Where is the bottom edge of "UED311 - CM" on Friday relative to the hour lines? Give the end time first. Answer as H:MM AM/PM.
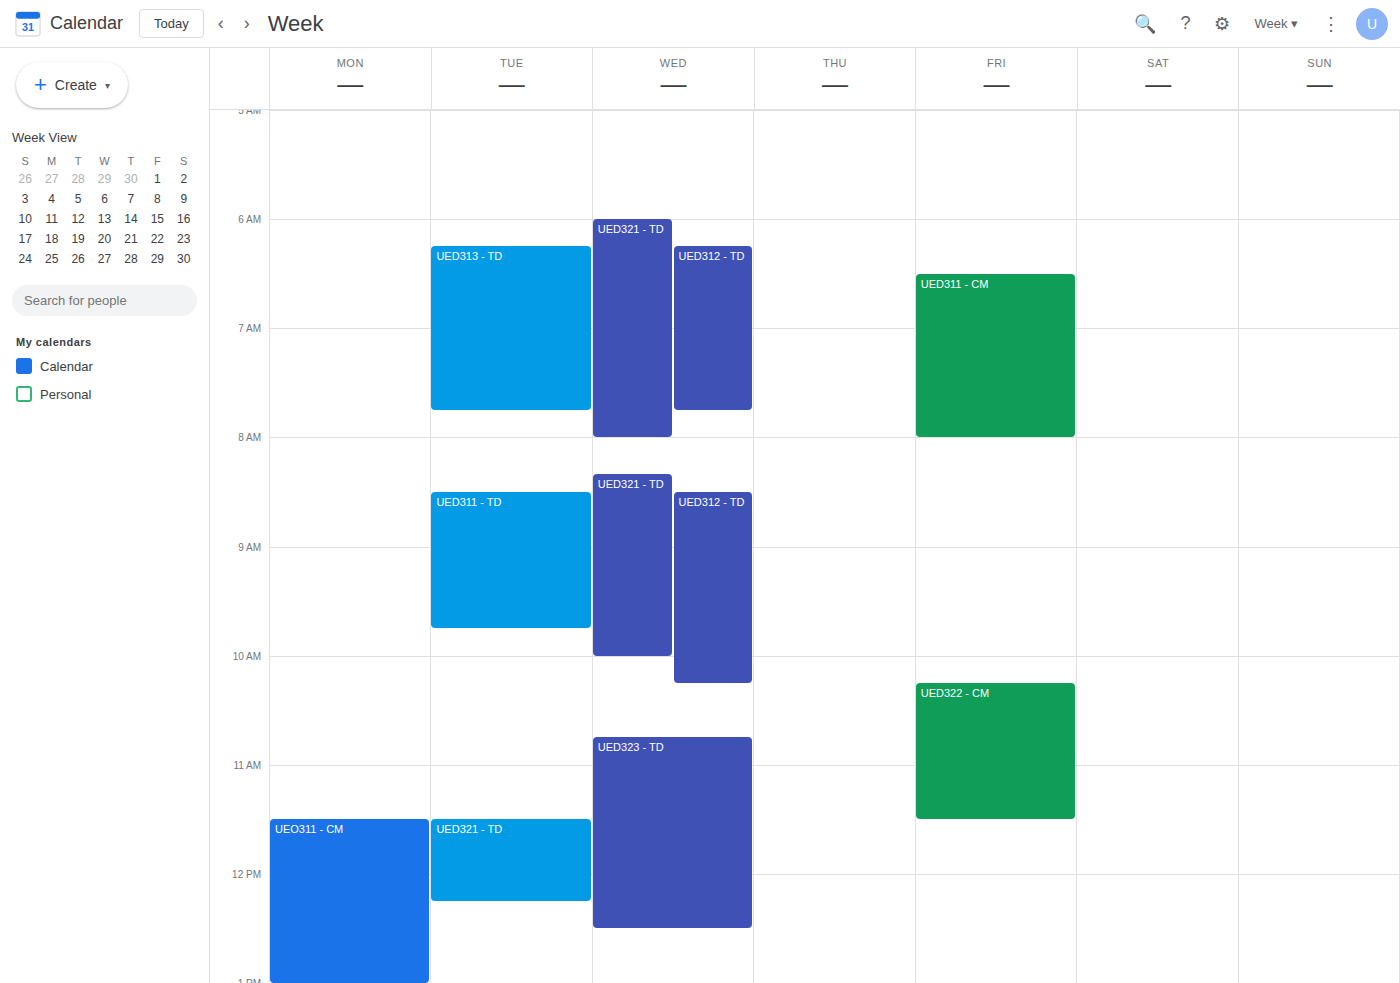
8:00 AM -- exactly on the 8 AM line.